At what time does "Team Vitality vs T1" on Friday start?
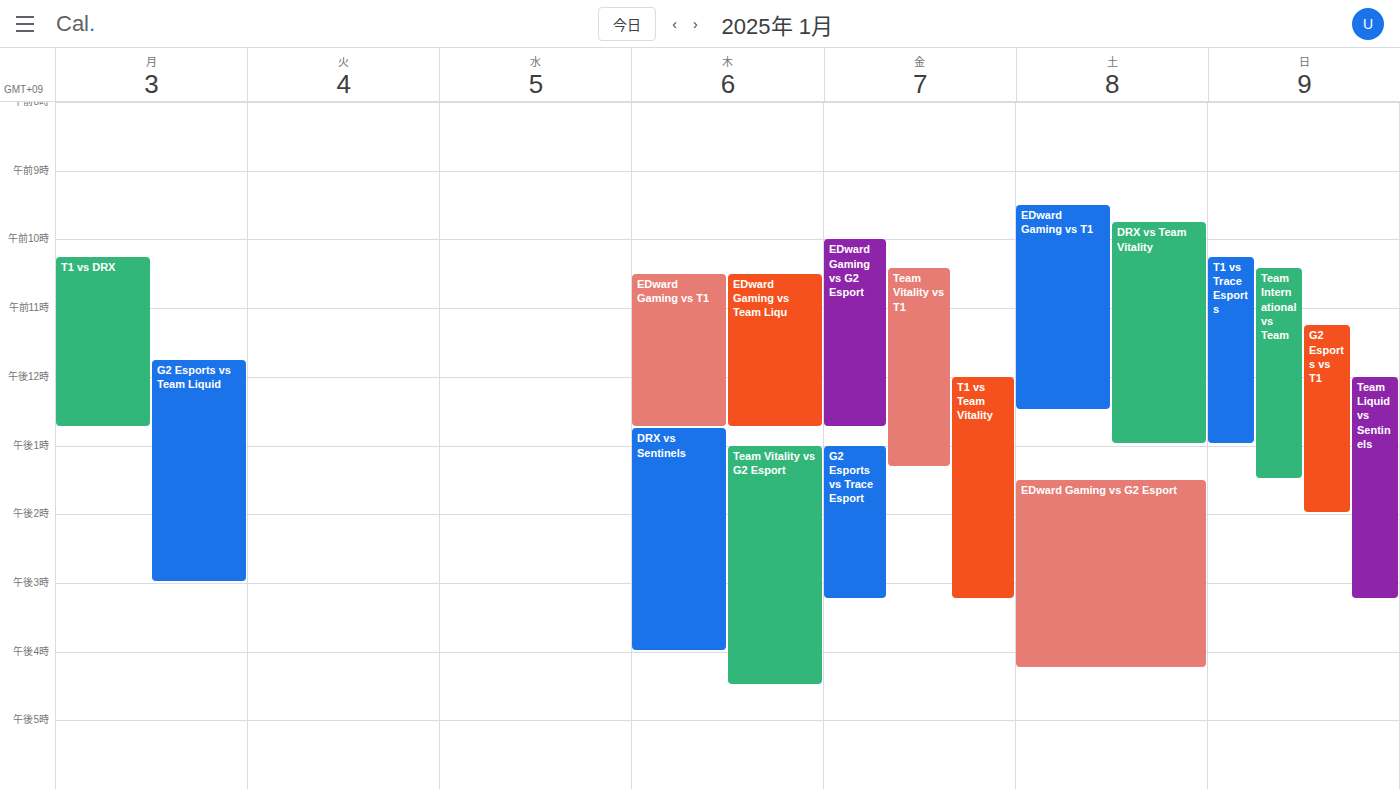
10:25 AM